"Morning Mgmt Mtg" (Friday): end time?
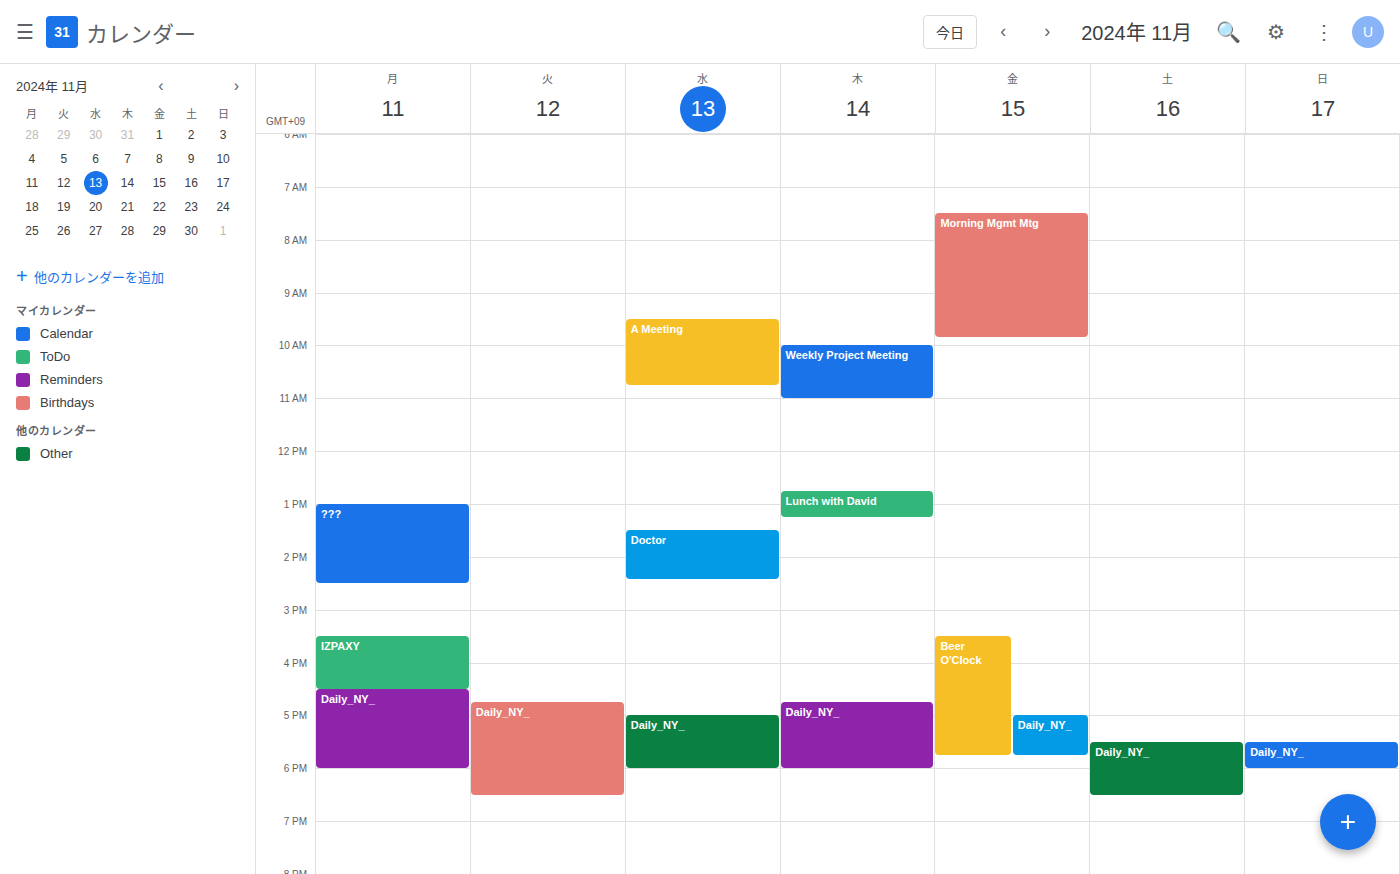
9:50 AM